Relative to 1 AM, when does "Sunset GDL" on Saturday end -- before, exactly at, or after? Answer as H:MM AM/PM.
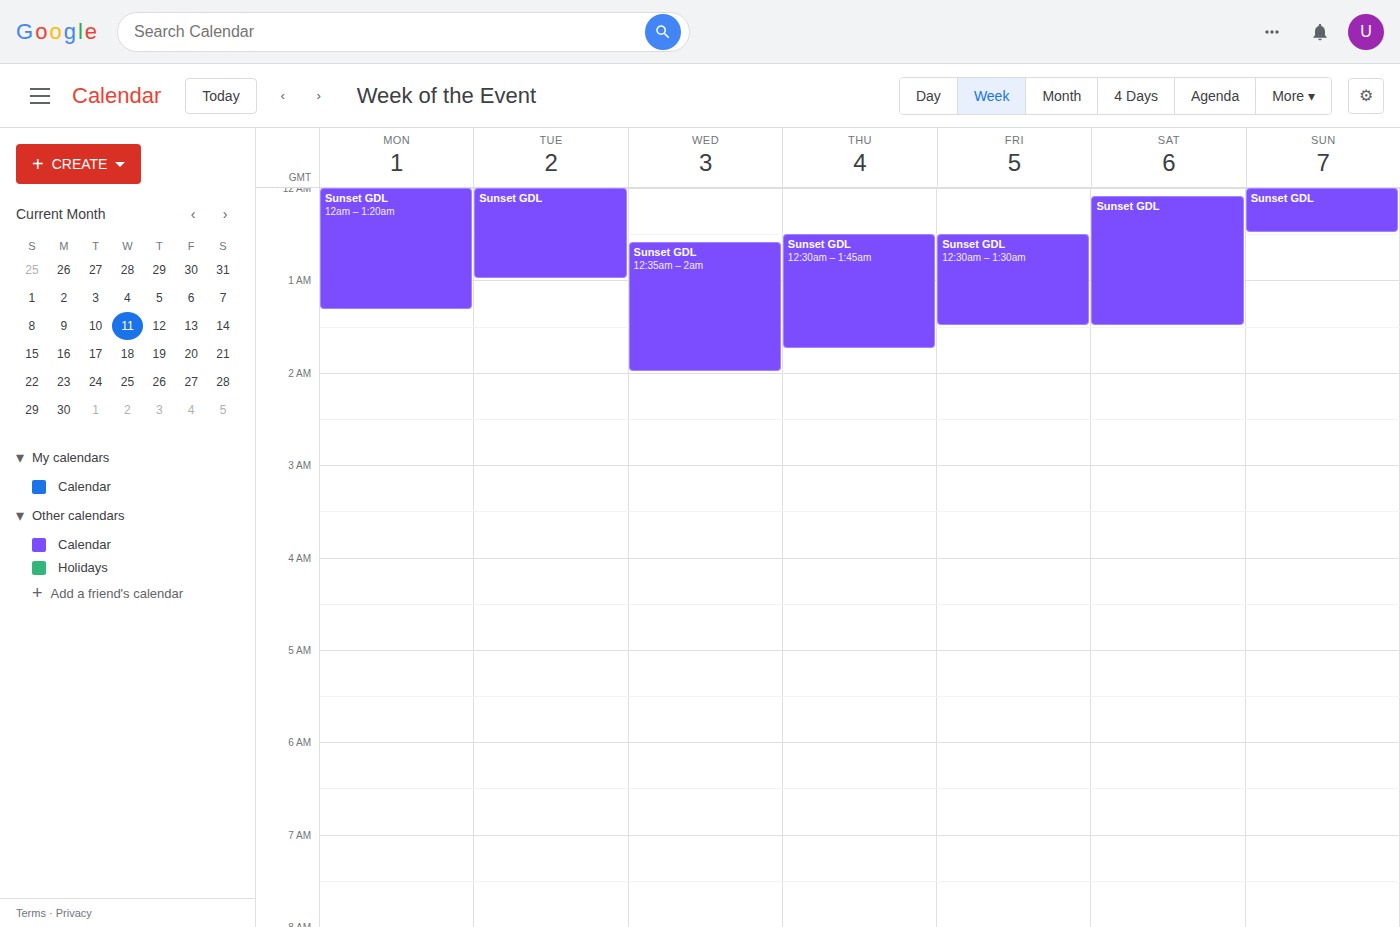
1:30 AM -- after 1 AM, 30 minutes below the 1 AM line.